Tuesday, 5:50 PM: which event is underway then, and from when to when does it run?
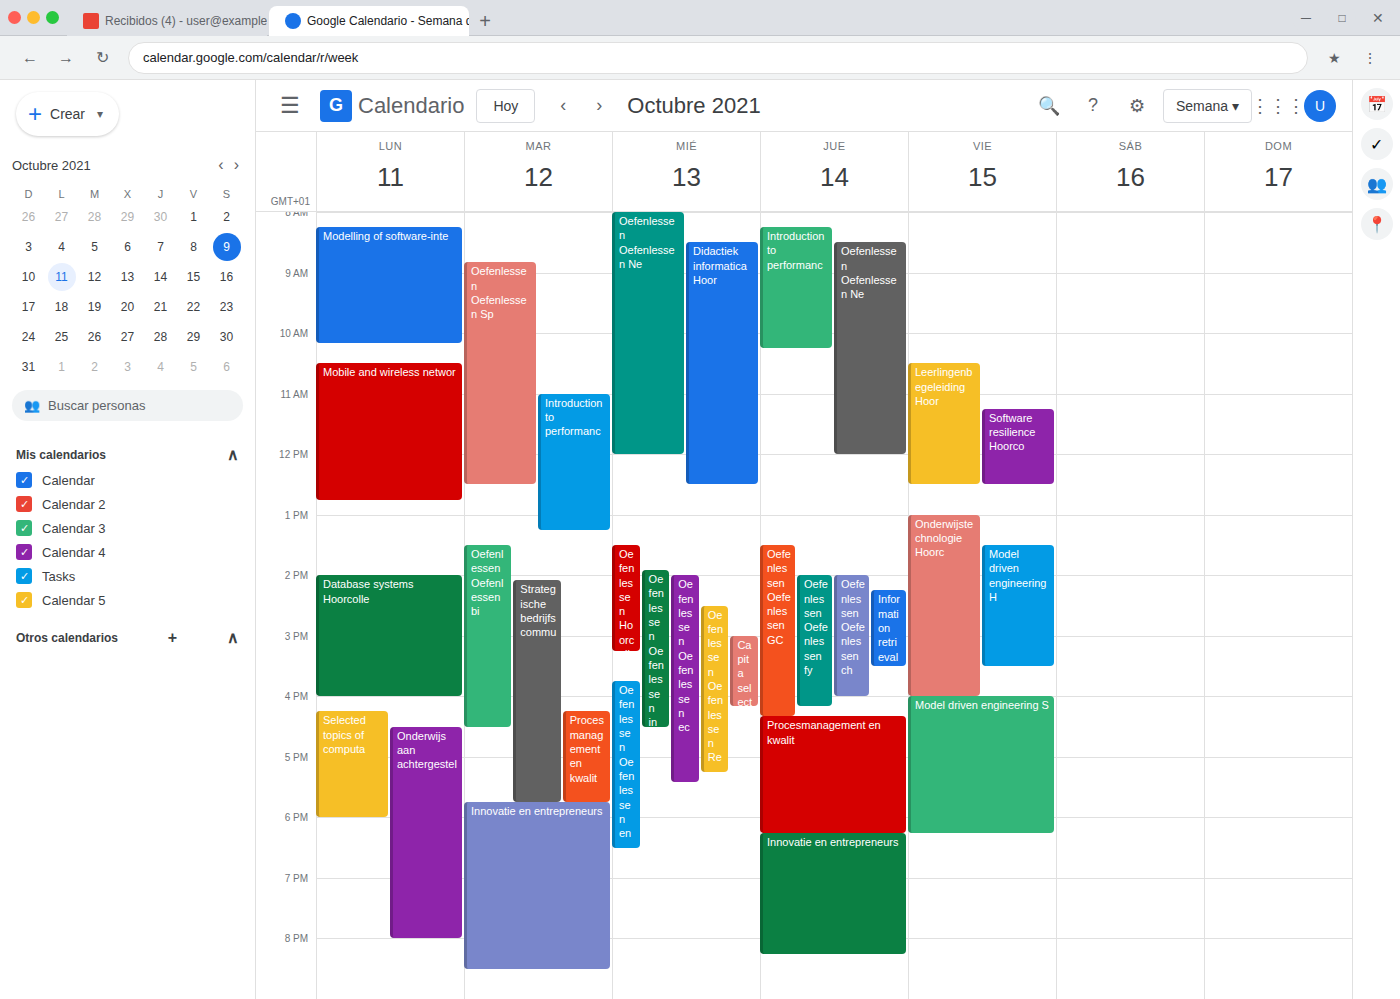
"Innovatie en entrepreneurs", 5:45 PM to 8:30 PM